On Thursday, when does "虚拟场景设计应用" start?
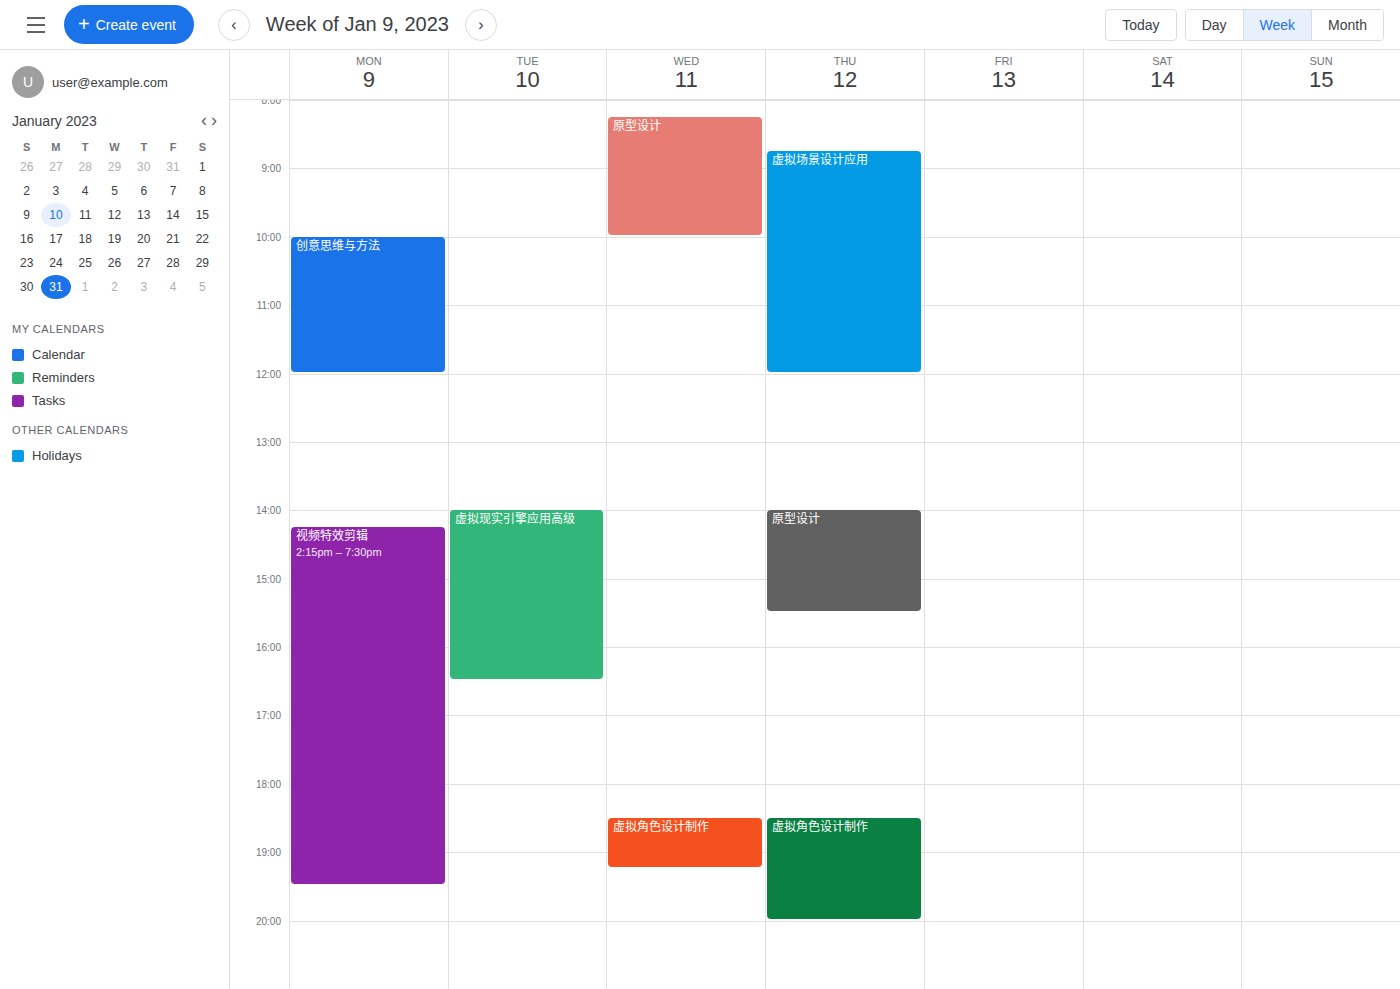
8:45 AM